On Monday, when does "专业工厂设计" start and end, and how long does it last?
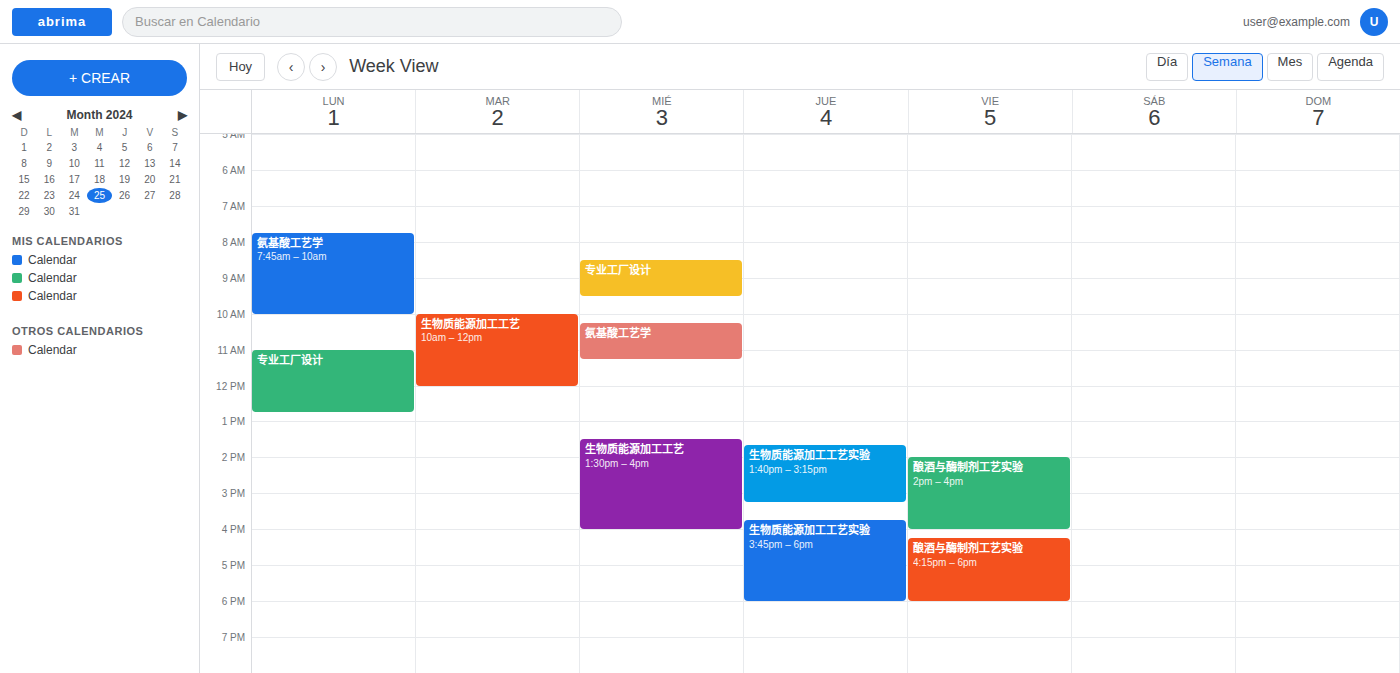
11:00 to 12:45, 1 hour 45 minutes